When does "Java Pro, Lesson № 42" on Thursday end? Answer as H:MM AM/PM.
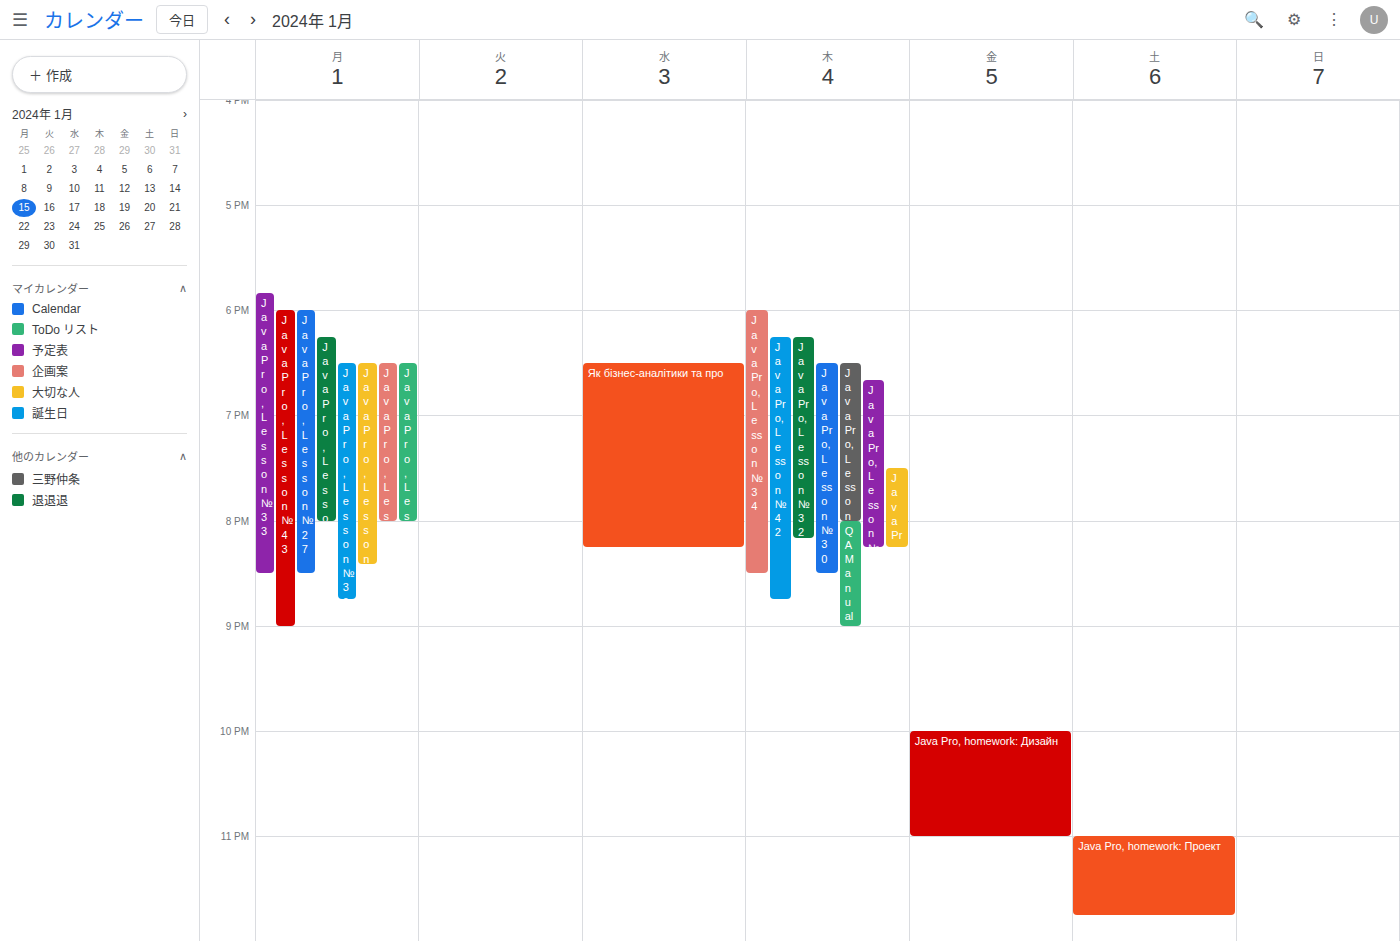
8:45 PM